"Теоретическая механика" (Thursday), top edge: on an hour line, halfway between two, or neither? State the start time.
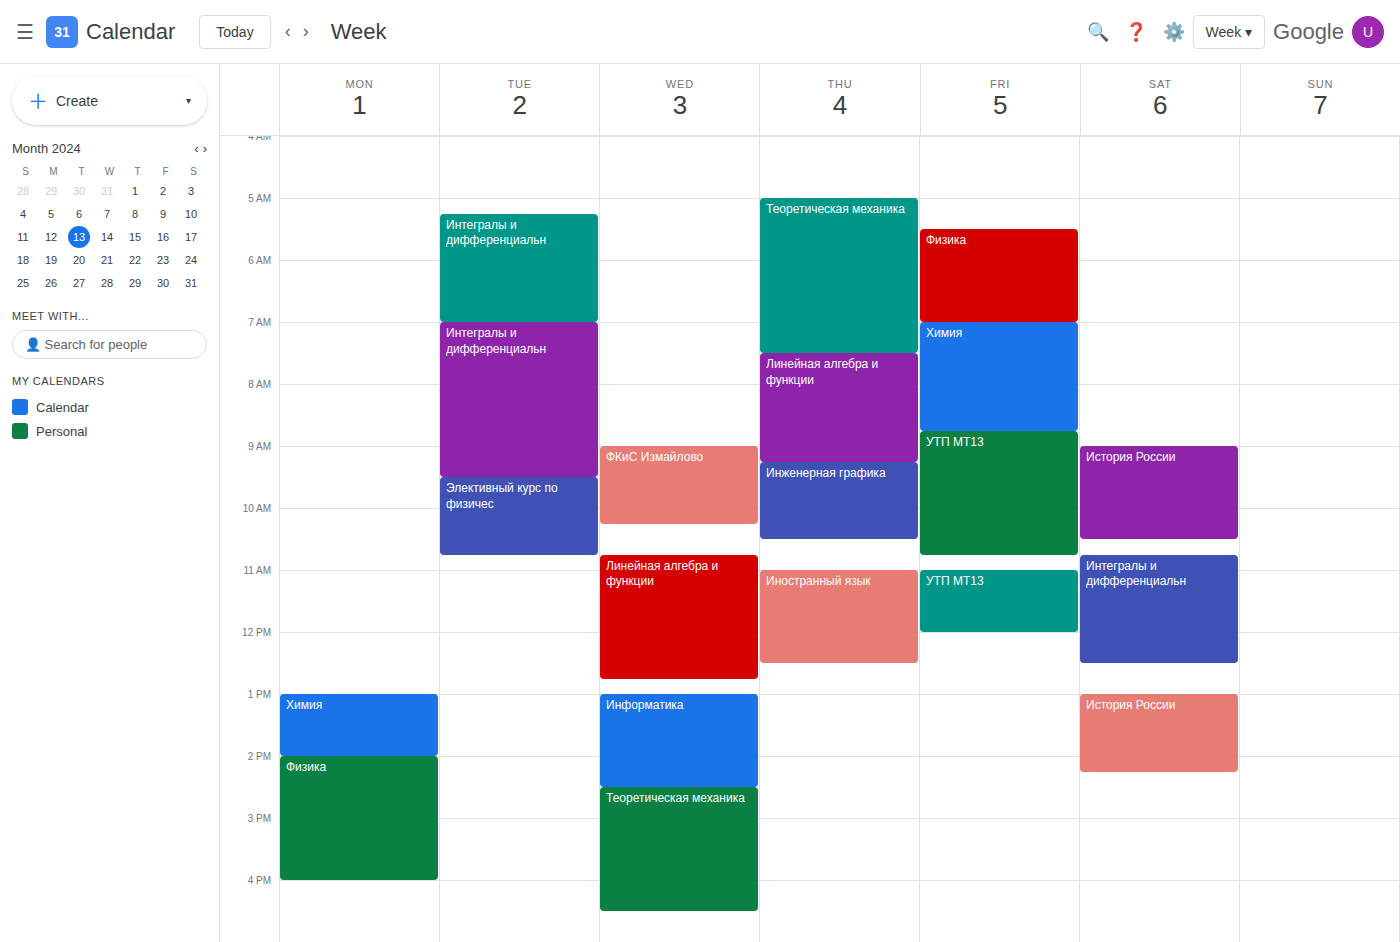
5:00 AM -- exactly on the 5 AM line.